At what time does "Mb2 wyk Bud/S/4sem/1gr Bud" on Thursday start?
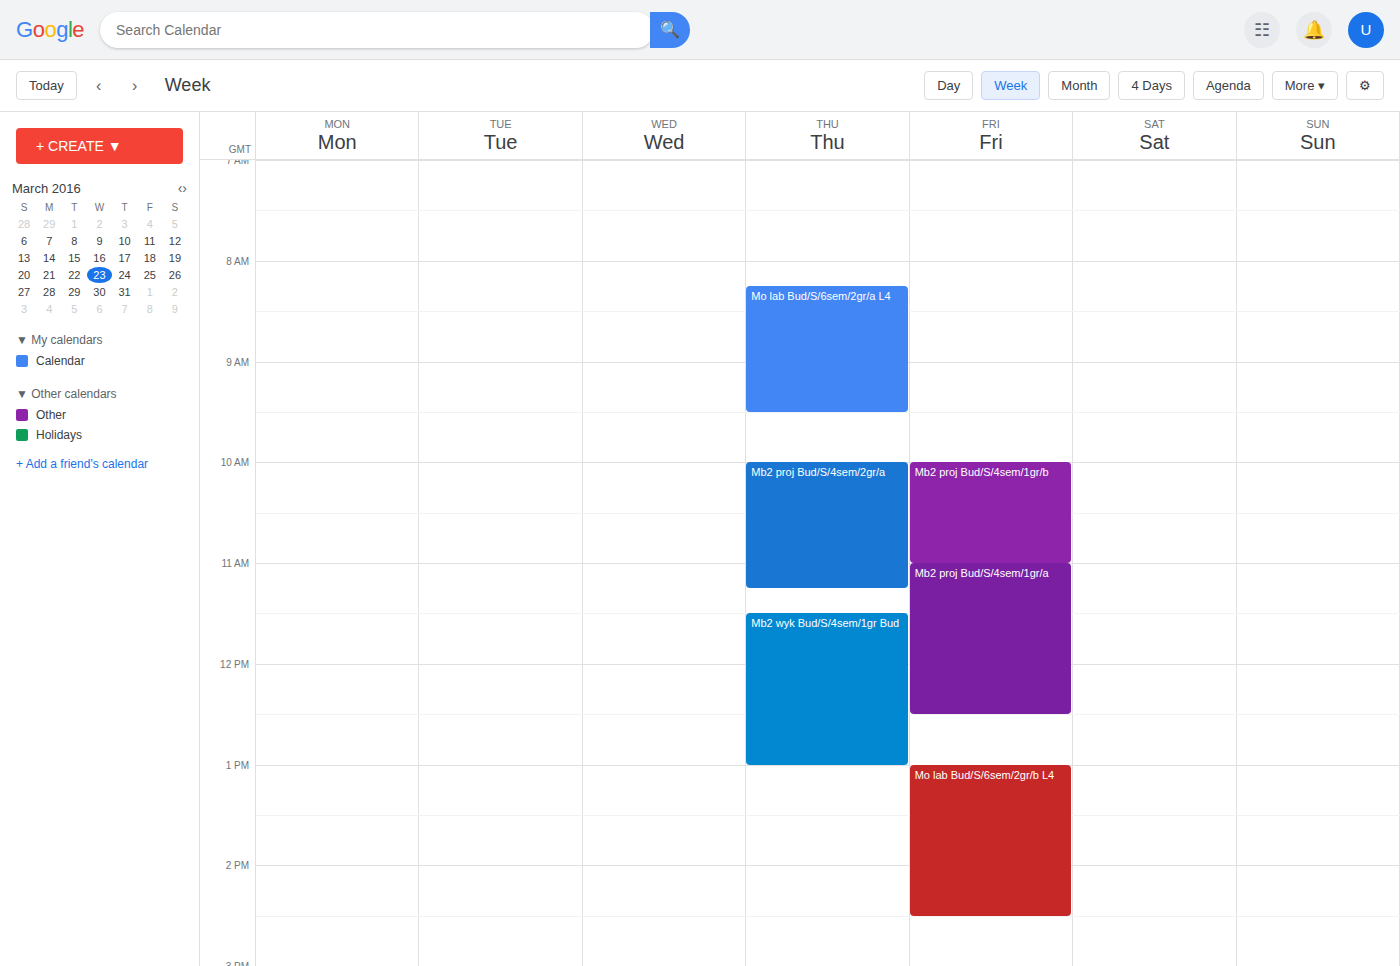
11:30